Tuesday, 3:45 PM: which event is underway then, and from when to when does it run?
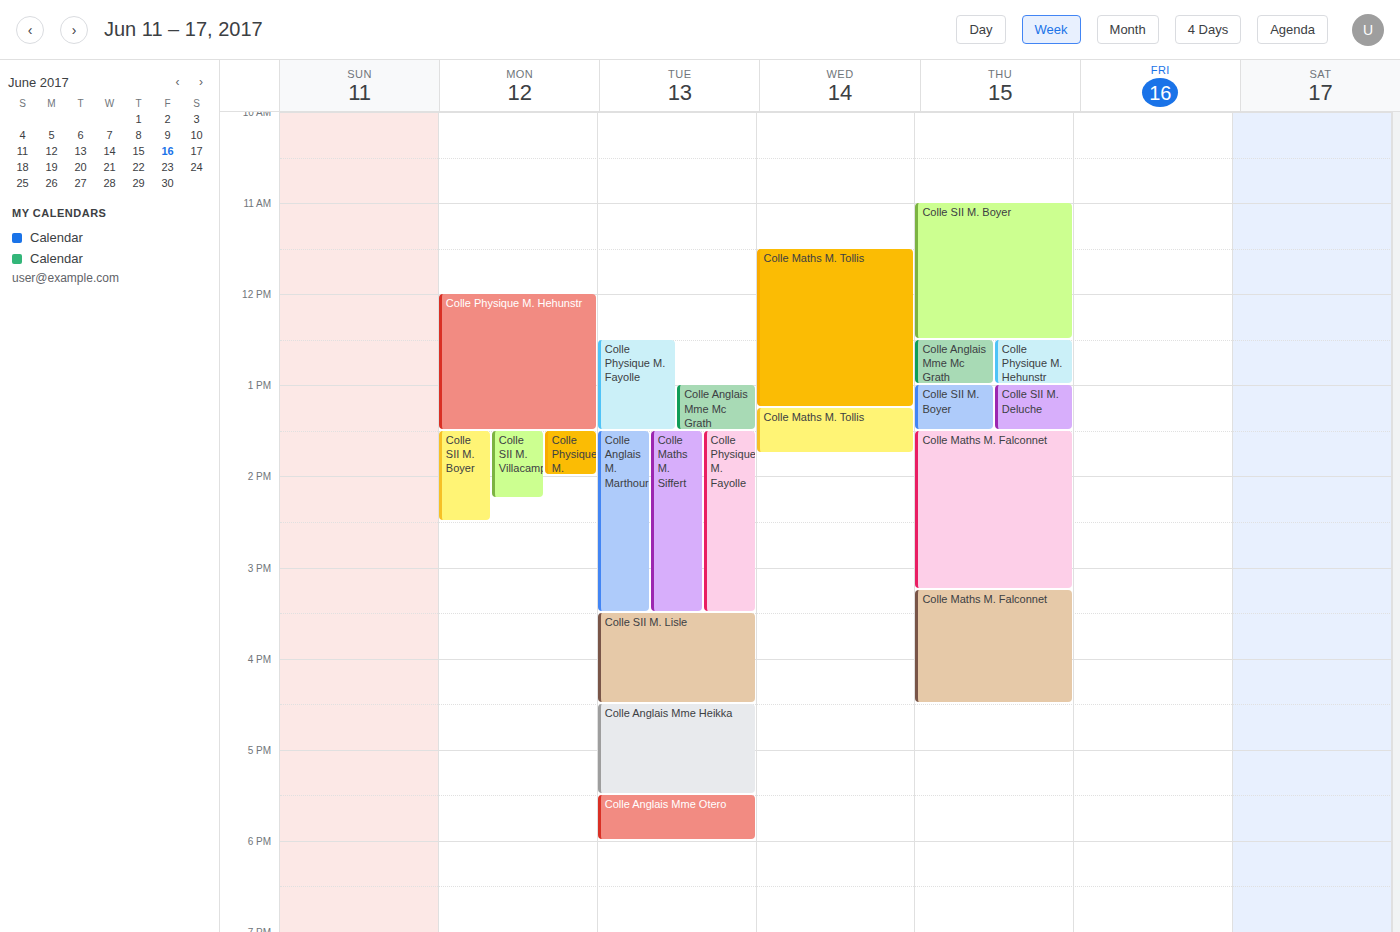
"Colle SII M. Lisle", 3:30 PM to 4:30 PM